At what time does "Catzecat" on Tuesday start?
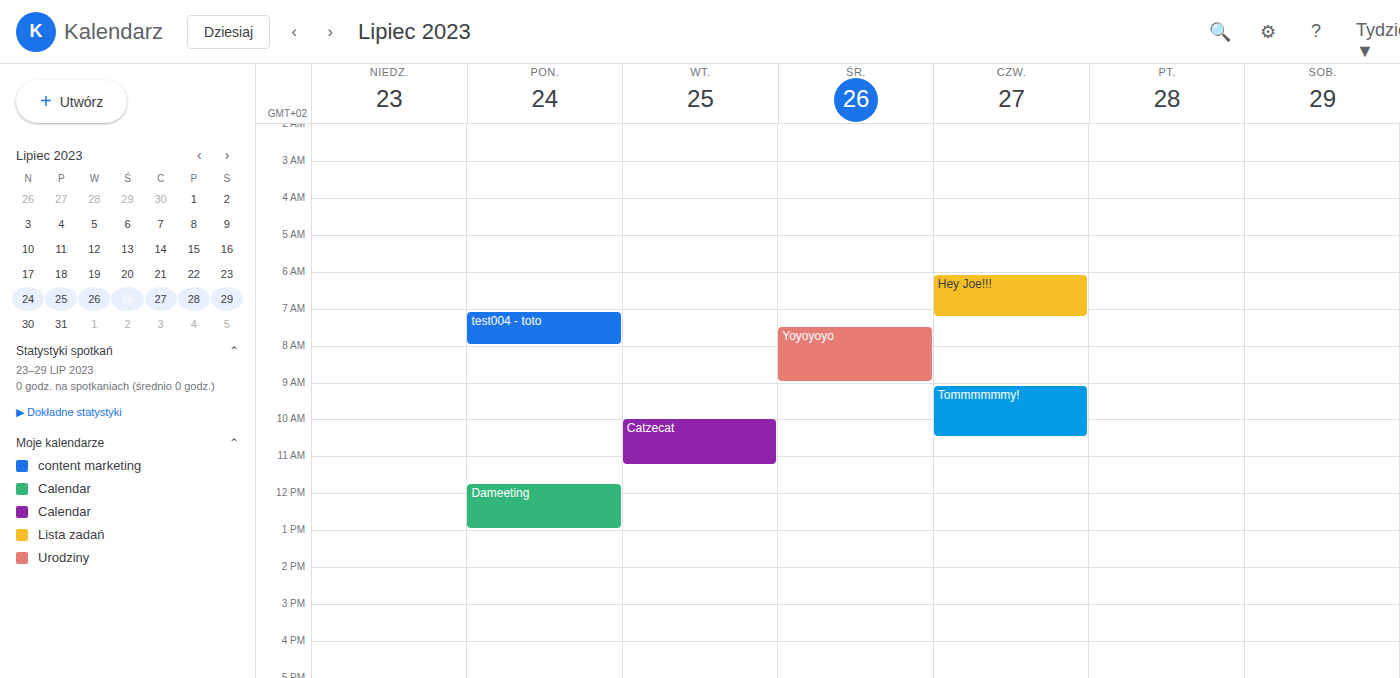
10:00 AM